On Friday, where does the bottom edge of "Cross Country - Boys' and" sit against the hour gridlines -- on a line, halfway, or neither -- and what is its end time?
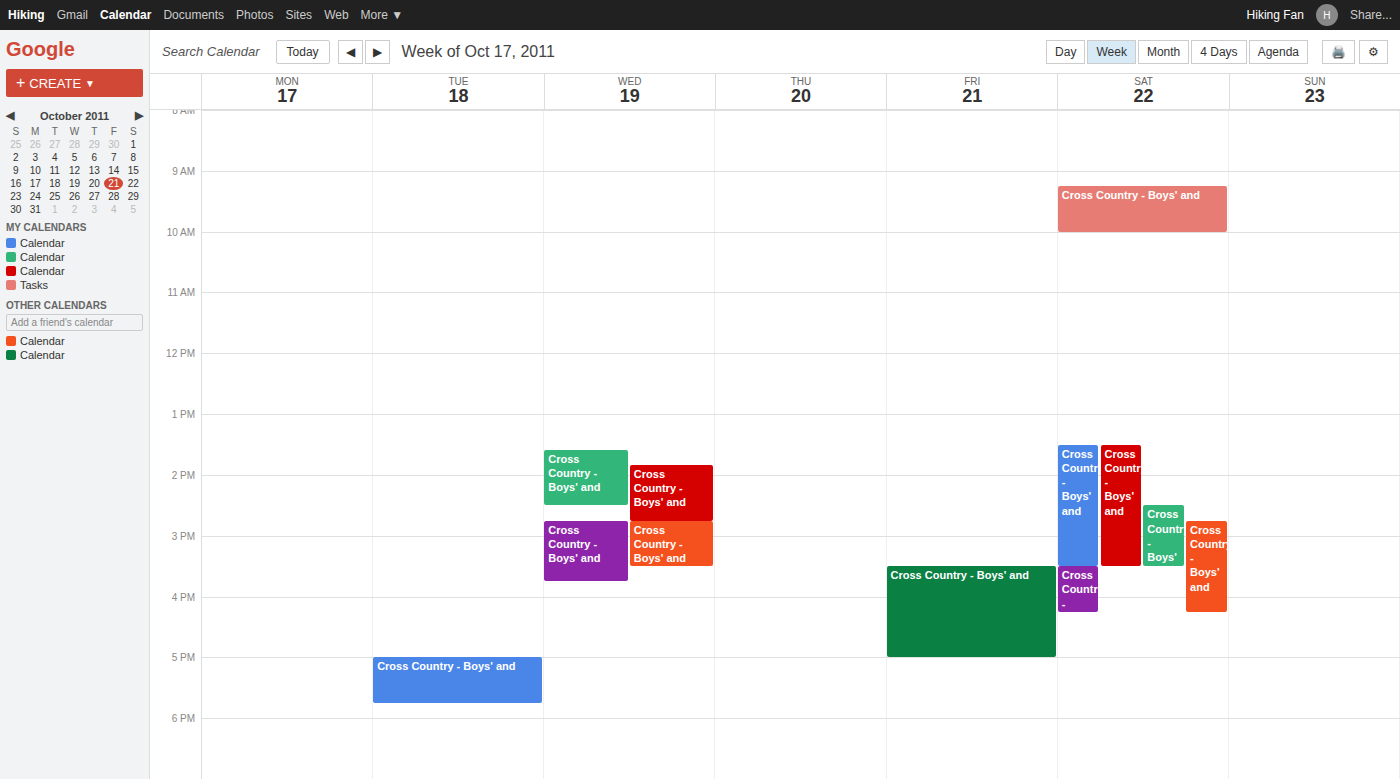
17:00 -- exactly on the 17:00 line.